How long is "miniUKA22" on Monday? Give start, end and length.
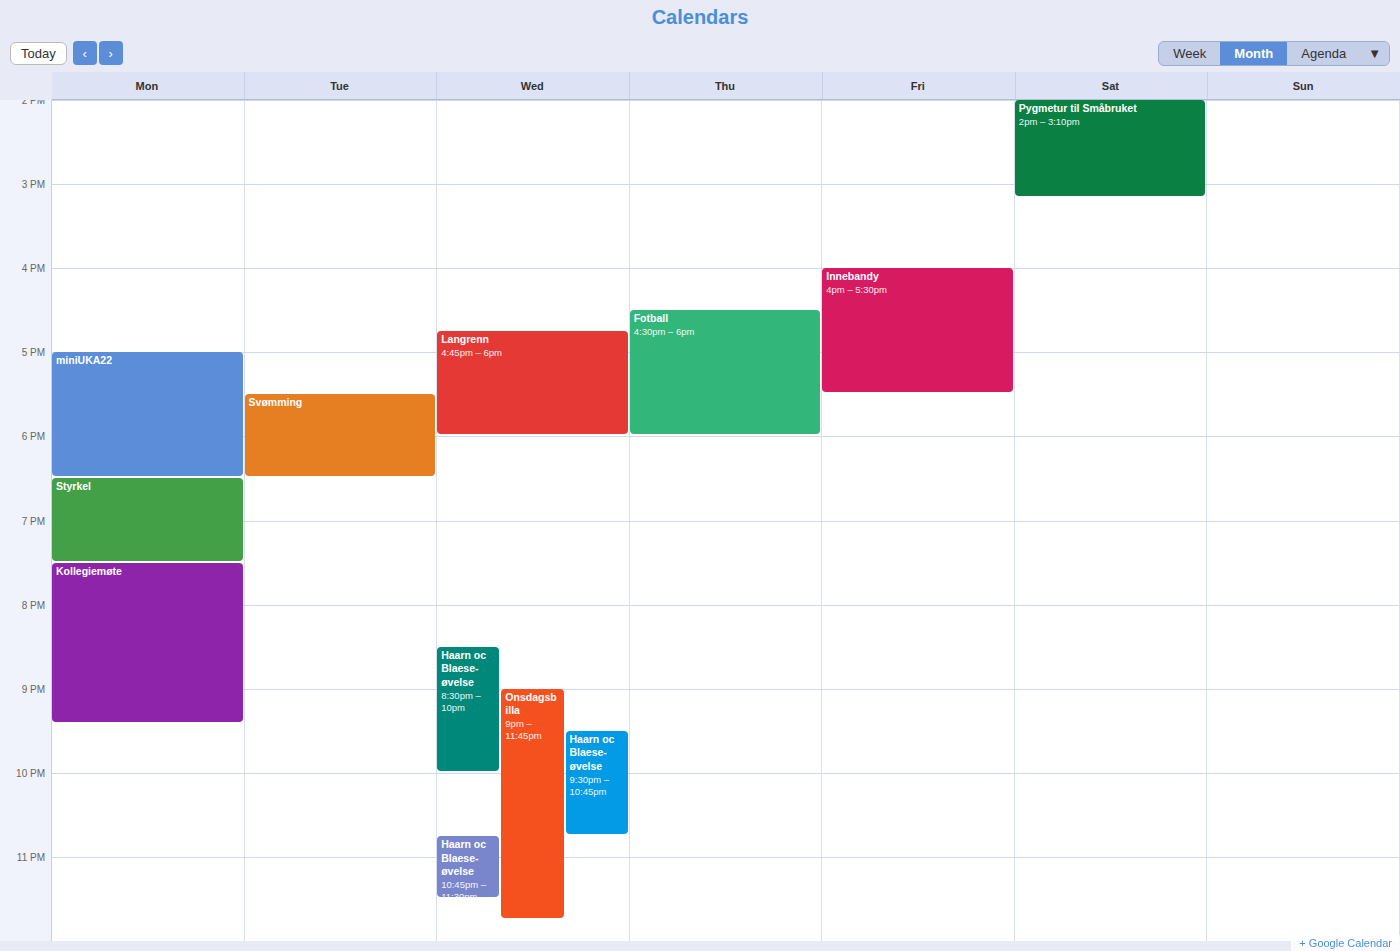
5:00 PM to 6:30 PM, 1 hour 30 minutes